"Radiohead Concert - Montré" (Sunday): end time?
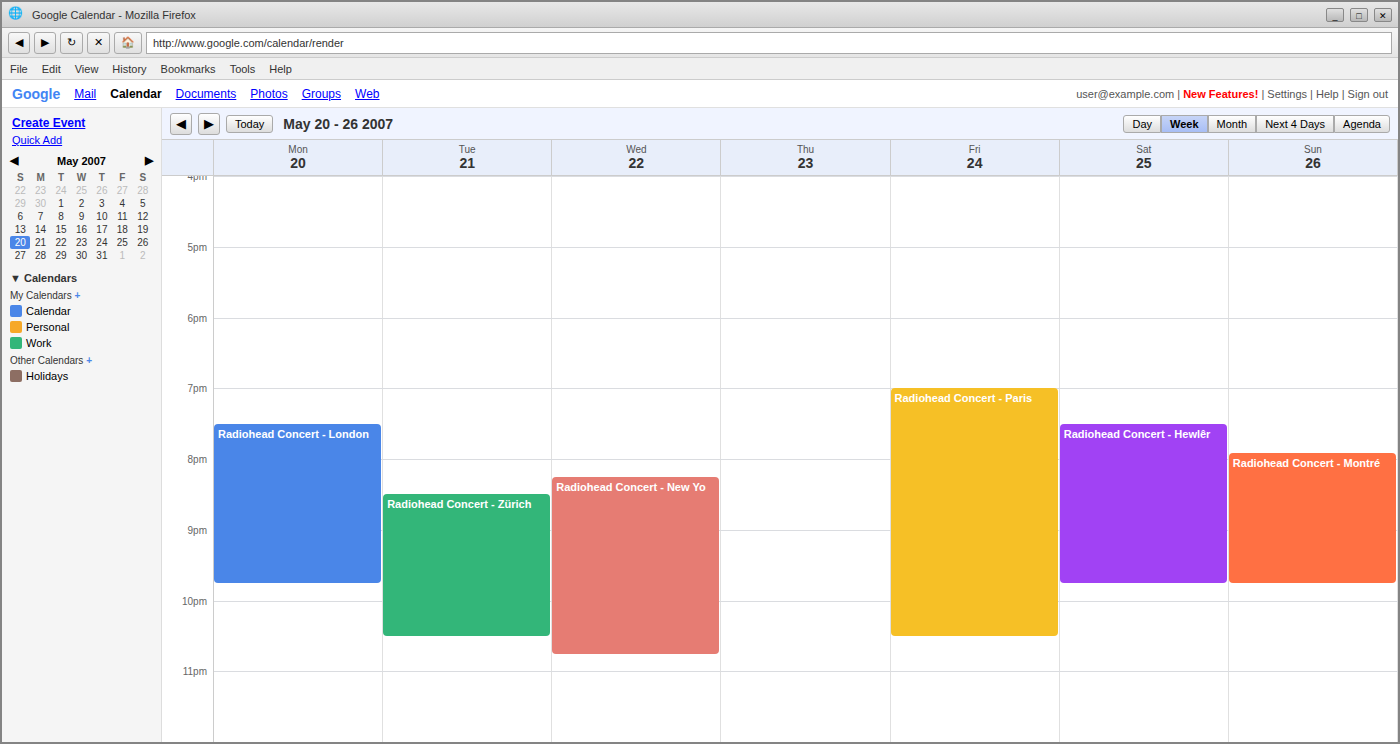
9:45 PM